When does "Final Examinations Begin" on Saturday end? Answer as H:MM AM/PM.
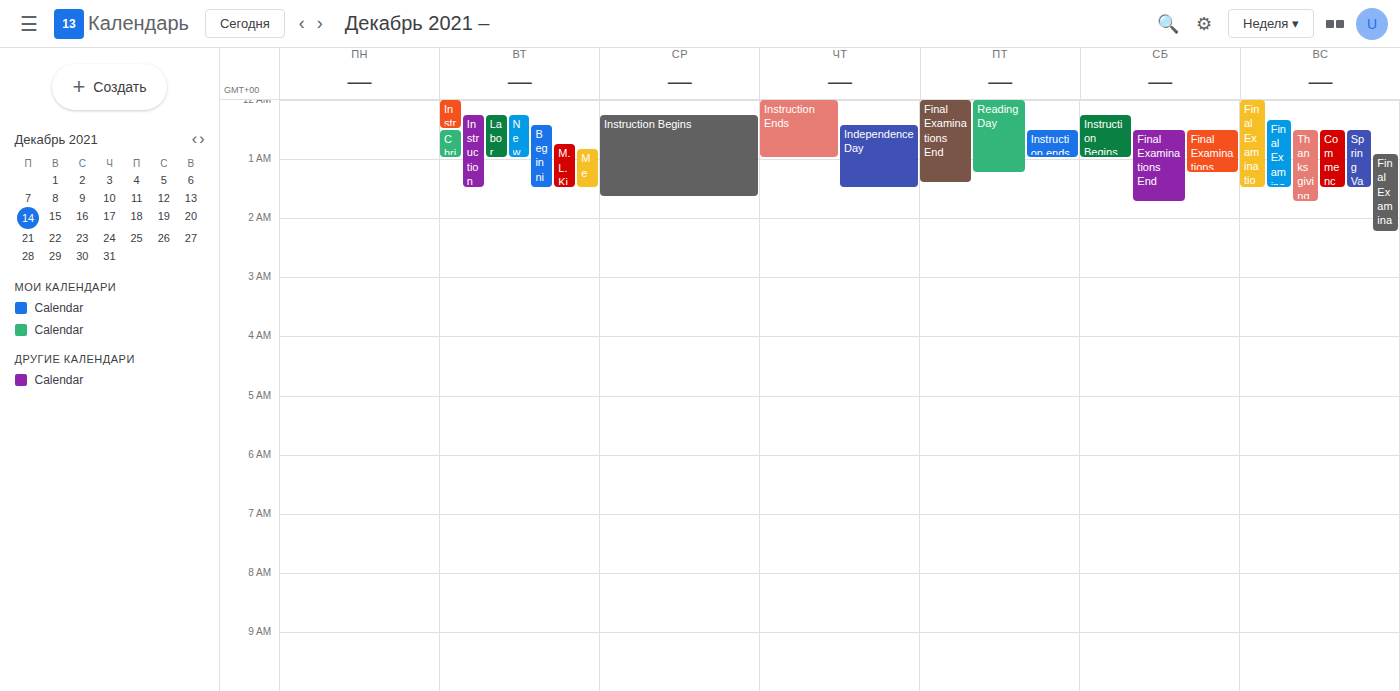
1:15 AM